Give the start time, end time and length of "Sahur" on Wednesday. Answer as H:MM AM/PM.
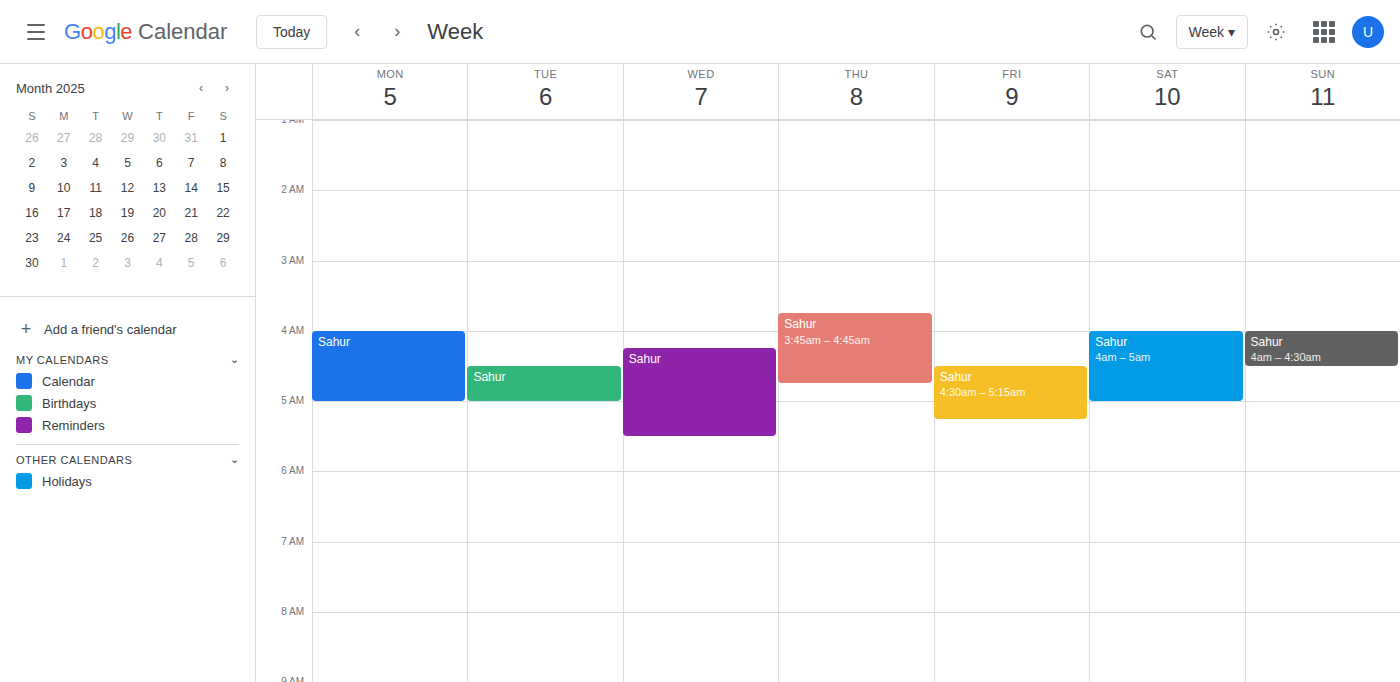
4:15 AM to 5:30 AM, 1 hour 15 minutes